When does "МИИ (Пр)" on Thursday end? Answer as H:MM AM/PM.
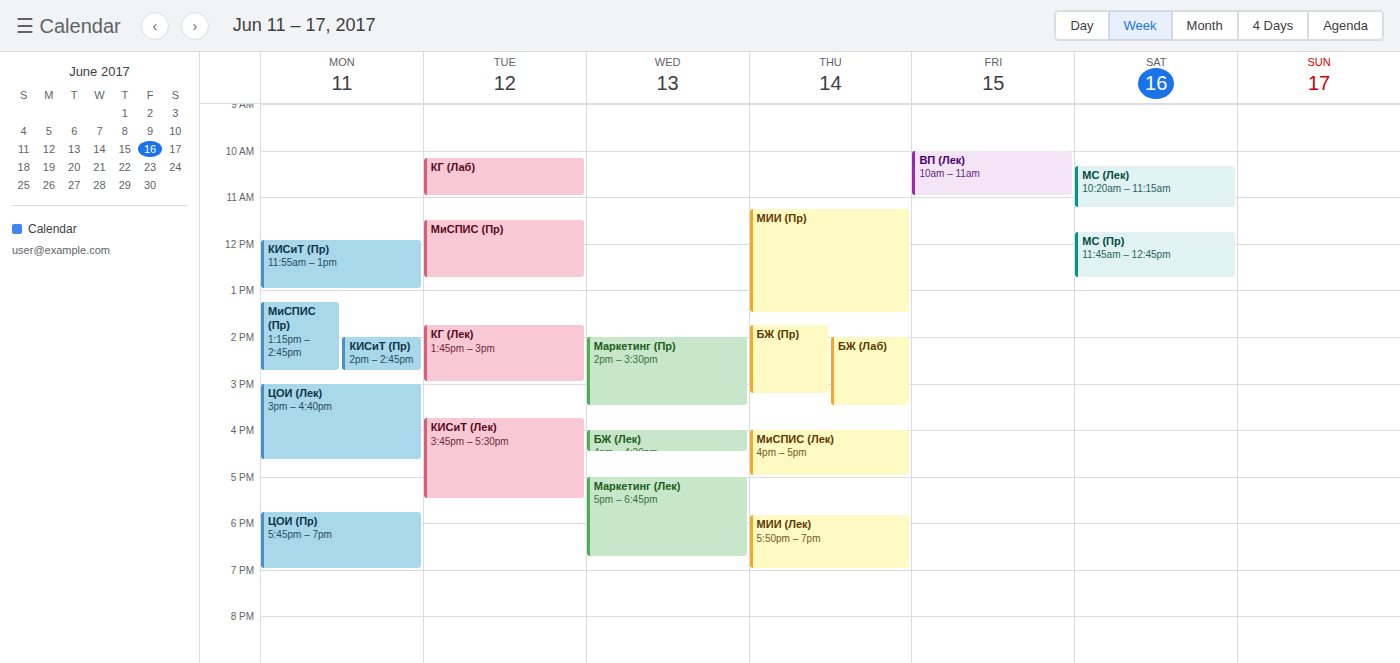
1:30 PM